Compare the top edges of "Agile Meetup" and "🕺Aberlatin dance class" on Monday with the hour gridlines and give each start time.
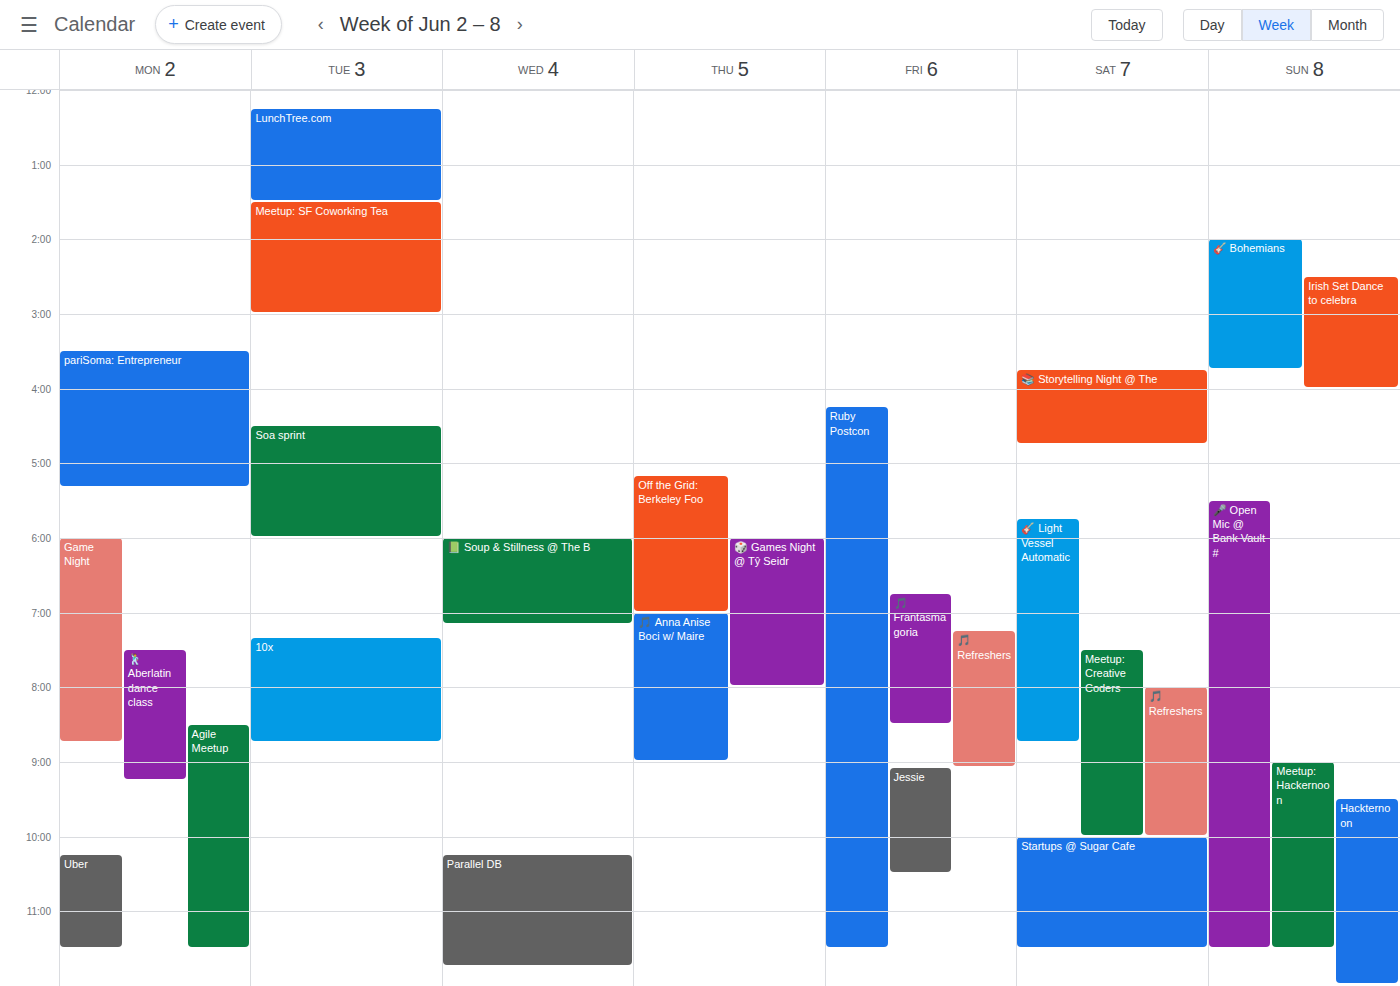
"Agile Meetup": 8:30 PM, halfway between the 8 PM and 9 PM lines. "🕺Aberlatin dance class": 7:30 PM, halfway between the 7 PM and 8 PM lines.